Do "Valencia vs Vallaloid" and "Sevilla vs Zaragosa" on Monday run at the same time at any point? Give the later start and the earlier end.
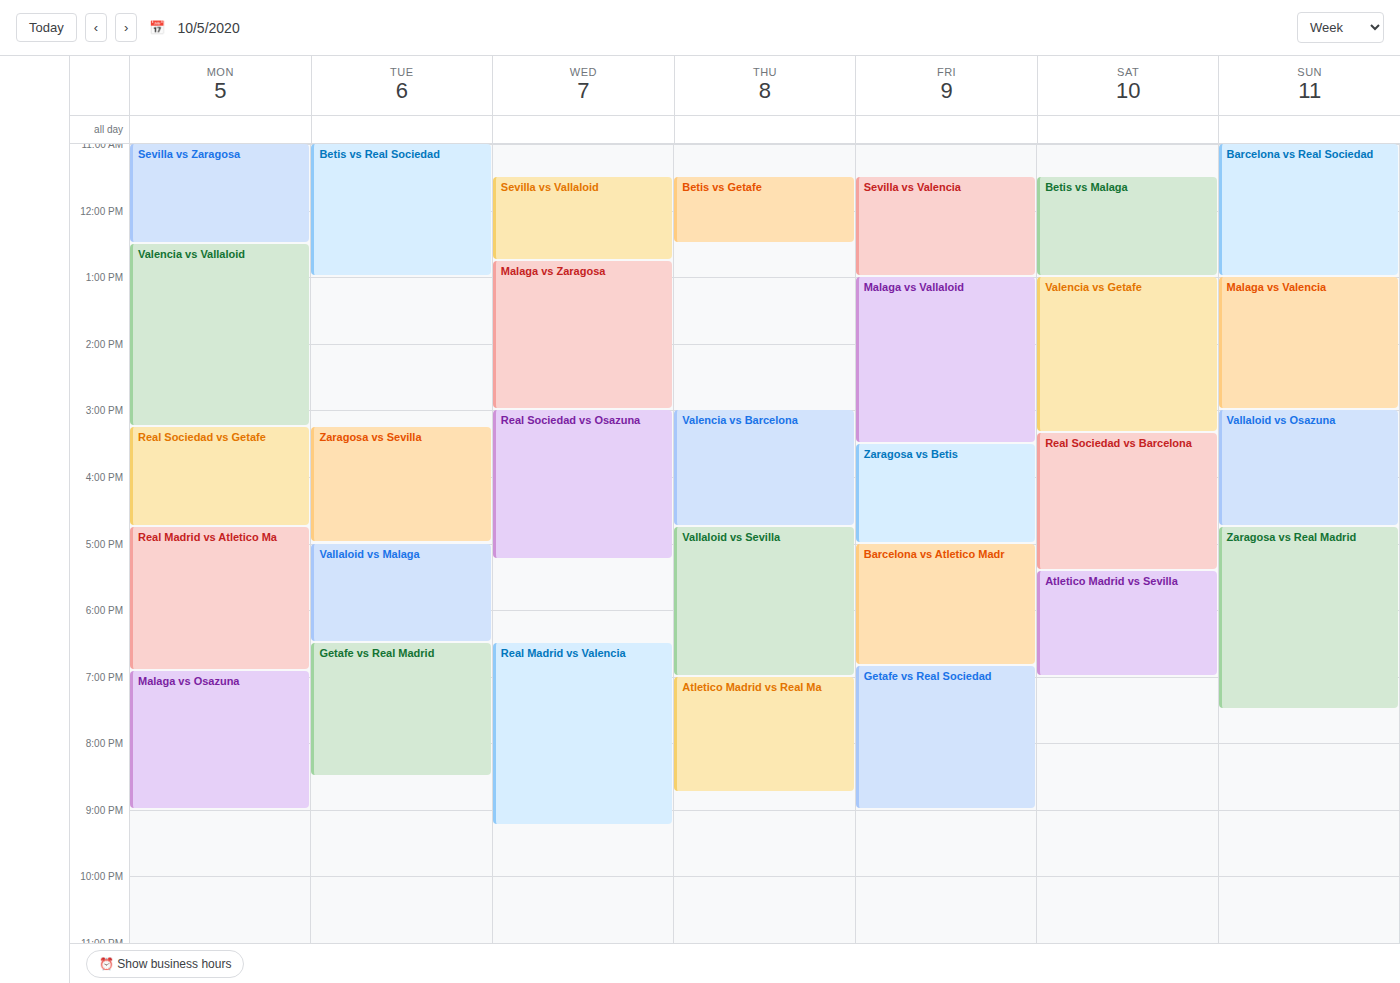
"Sevilla vs Zaragosa" ends at 12:30, exactly when "Valencia vs Vallaloid" starts -- they touch but do not overlap.